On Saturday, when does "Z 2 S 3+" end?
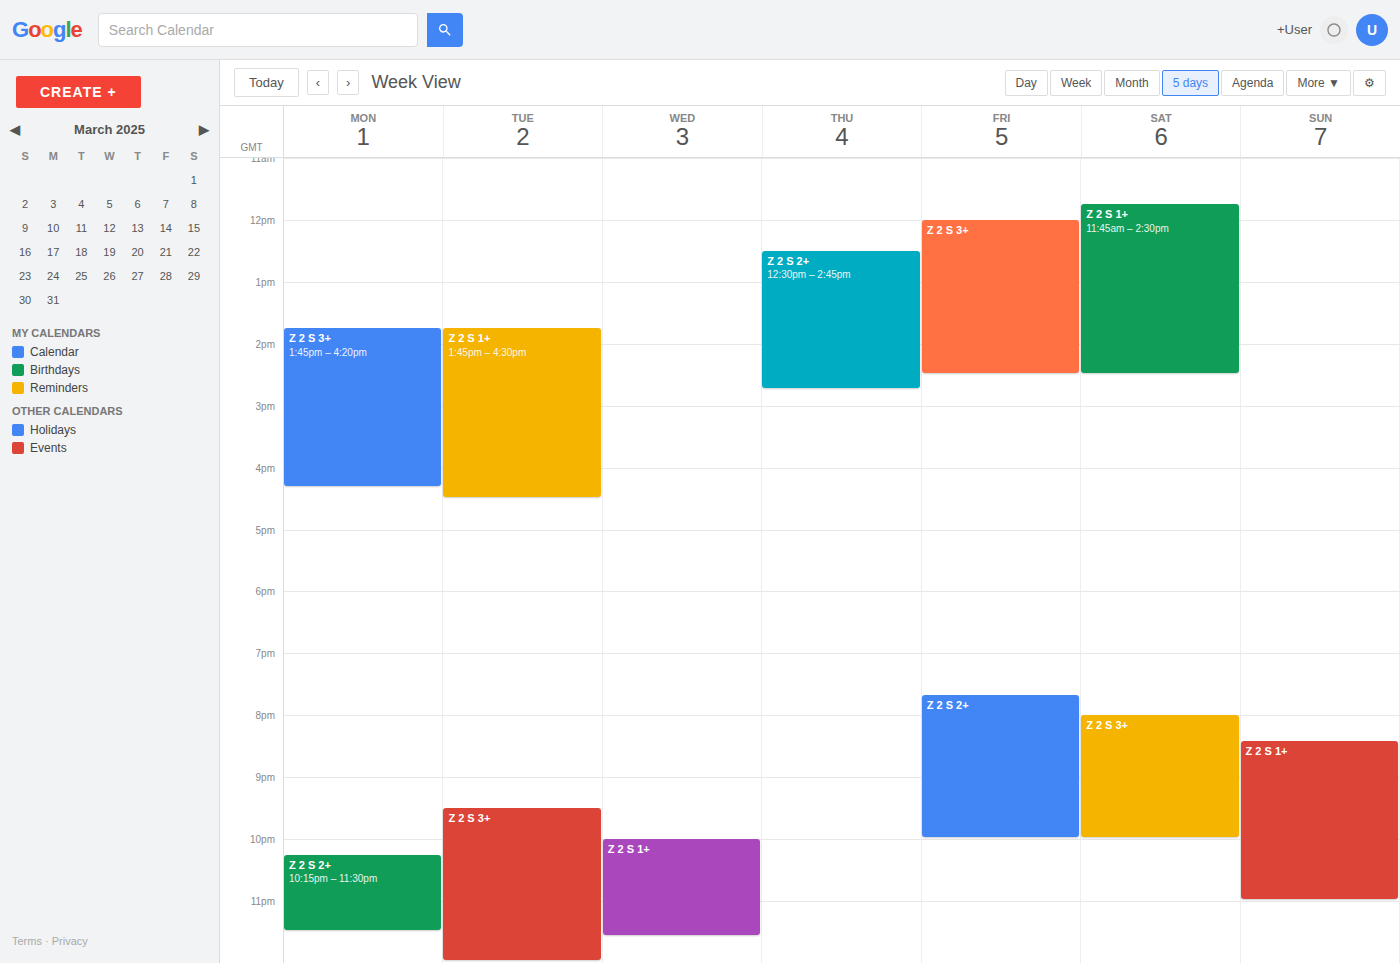
10:00 PM